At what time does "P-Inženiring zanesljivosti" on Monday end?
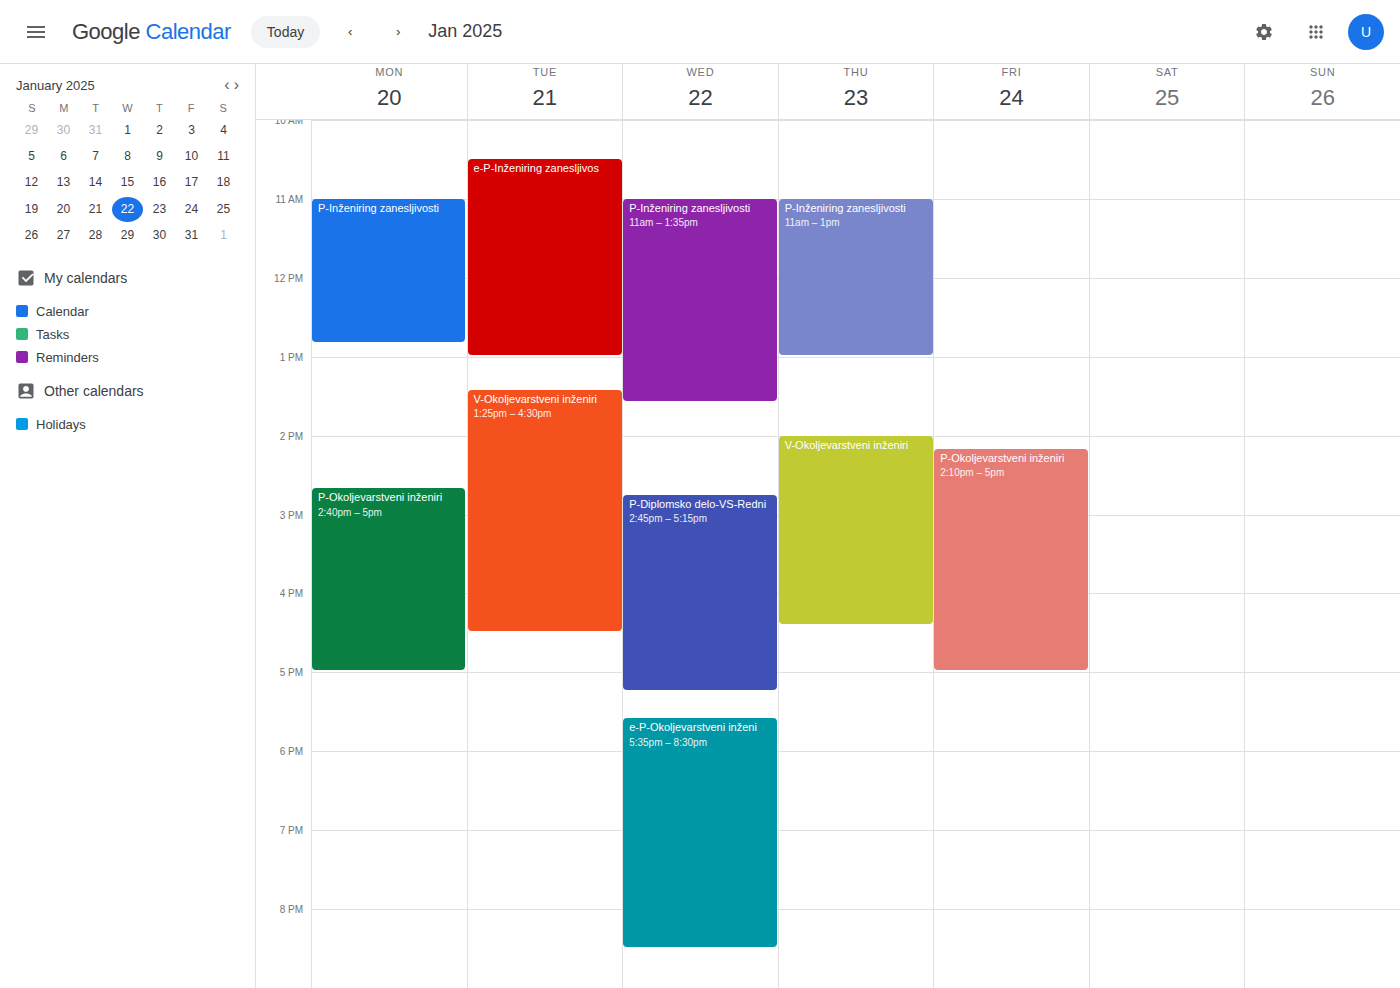
12:50 PM